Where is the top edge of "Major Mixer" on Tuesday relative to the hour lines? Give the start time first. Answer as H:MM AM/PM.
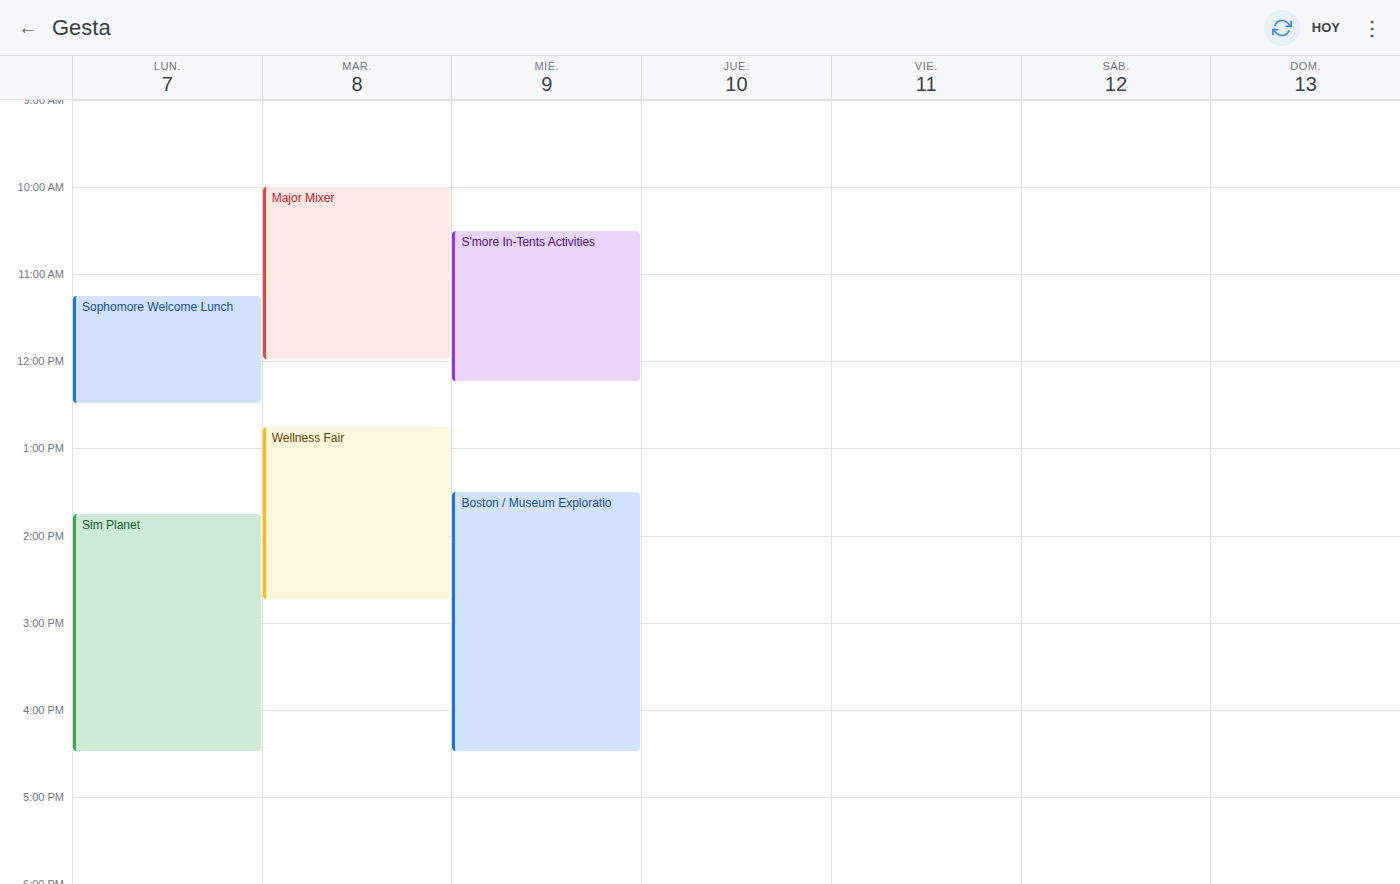
10:00 AM -- exactly on the 10 AM line.